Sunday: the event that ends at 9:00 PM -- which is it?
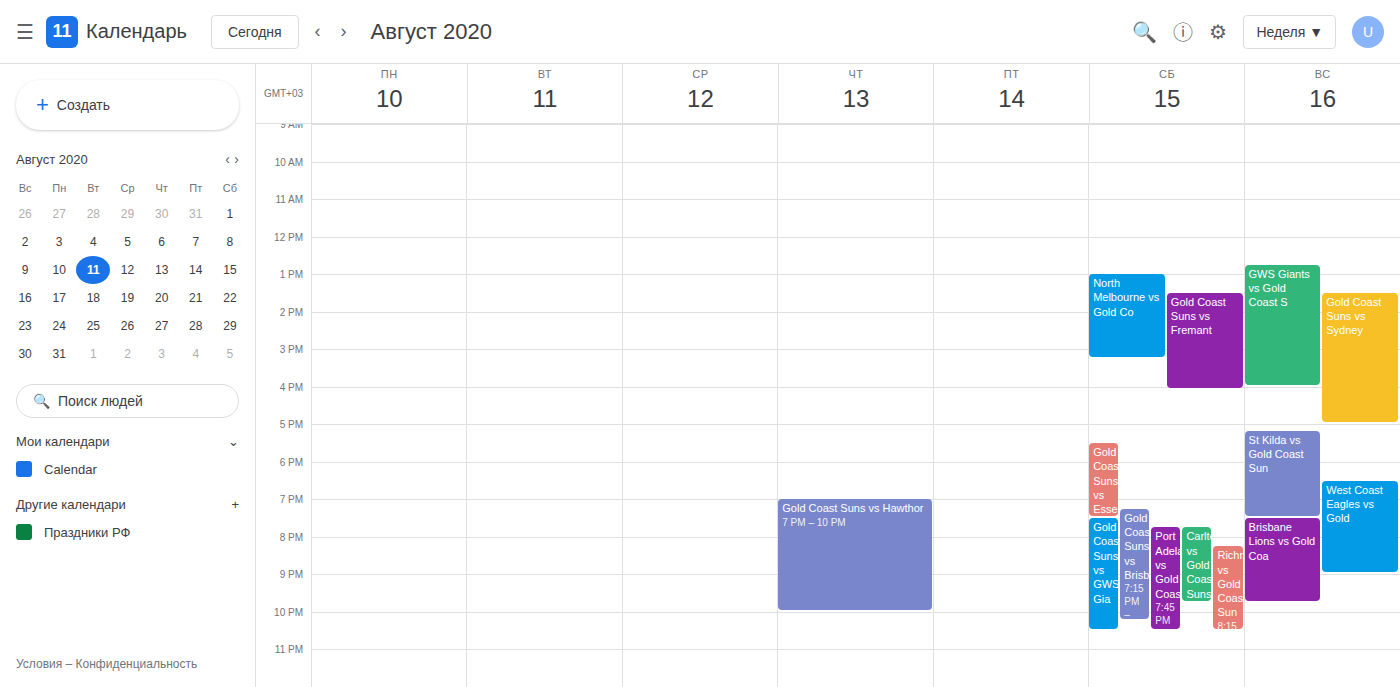
"West Coast Eagles vs Gold"